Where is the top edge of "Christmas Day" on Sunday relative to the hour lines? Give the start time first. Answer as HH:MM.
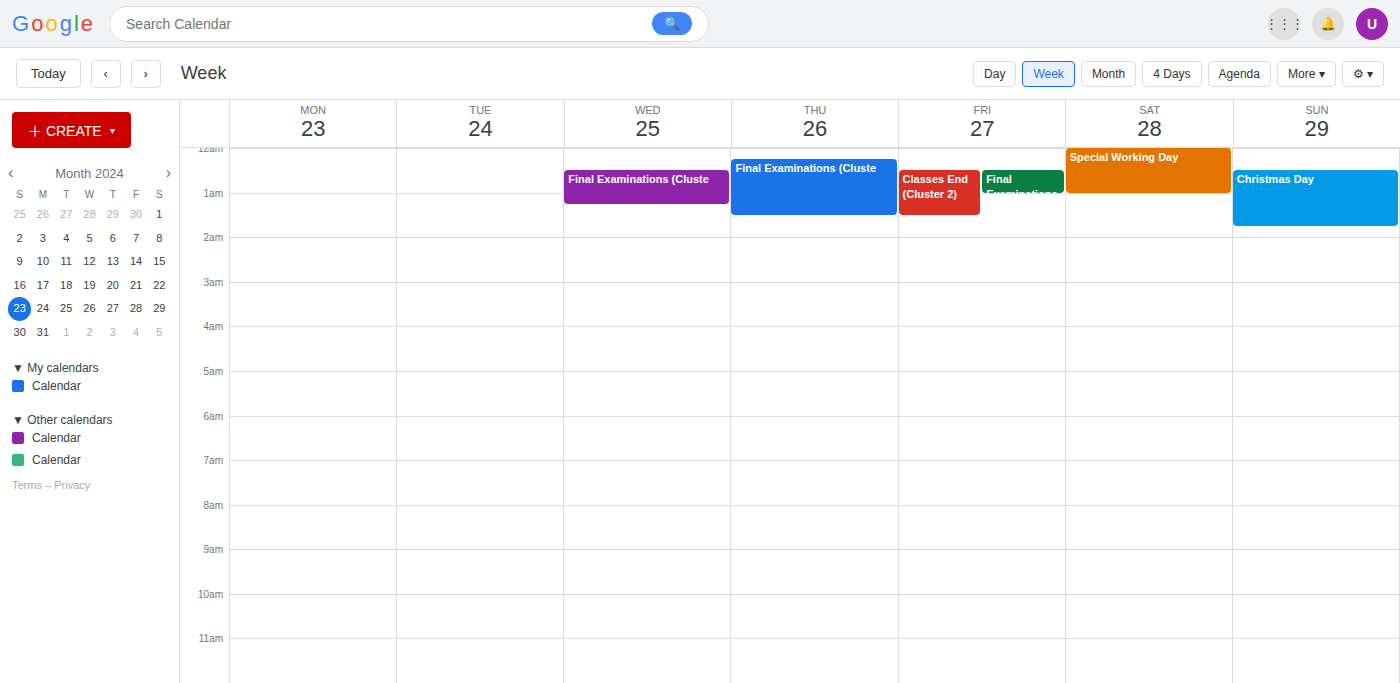
00:30 -- halfway between the 00:00 and 01:00 lines.